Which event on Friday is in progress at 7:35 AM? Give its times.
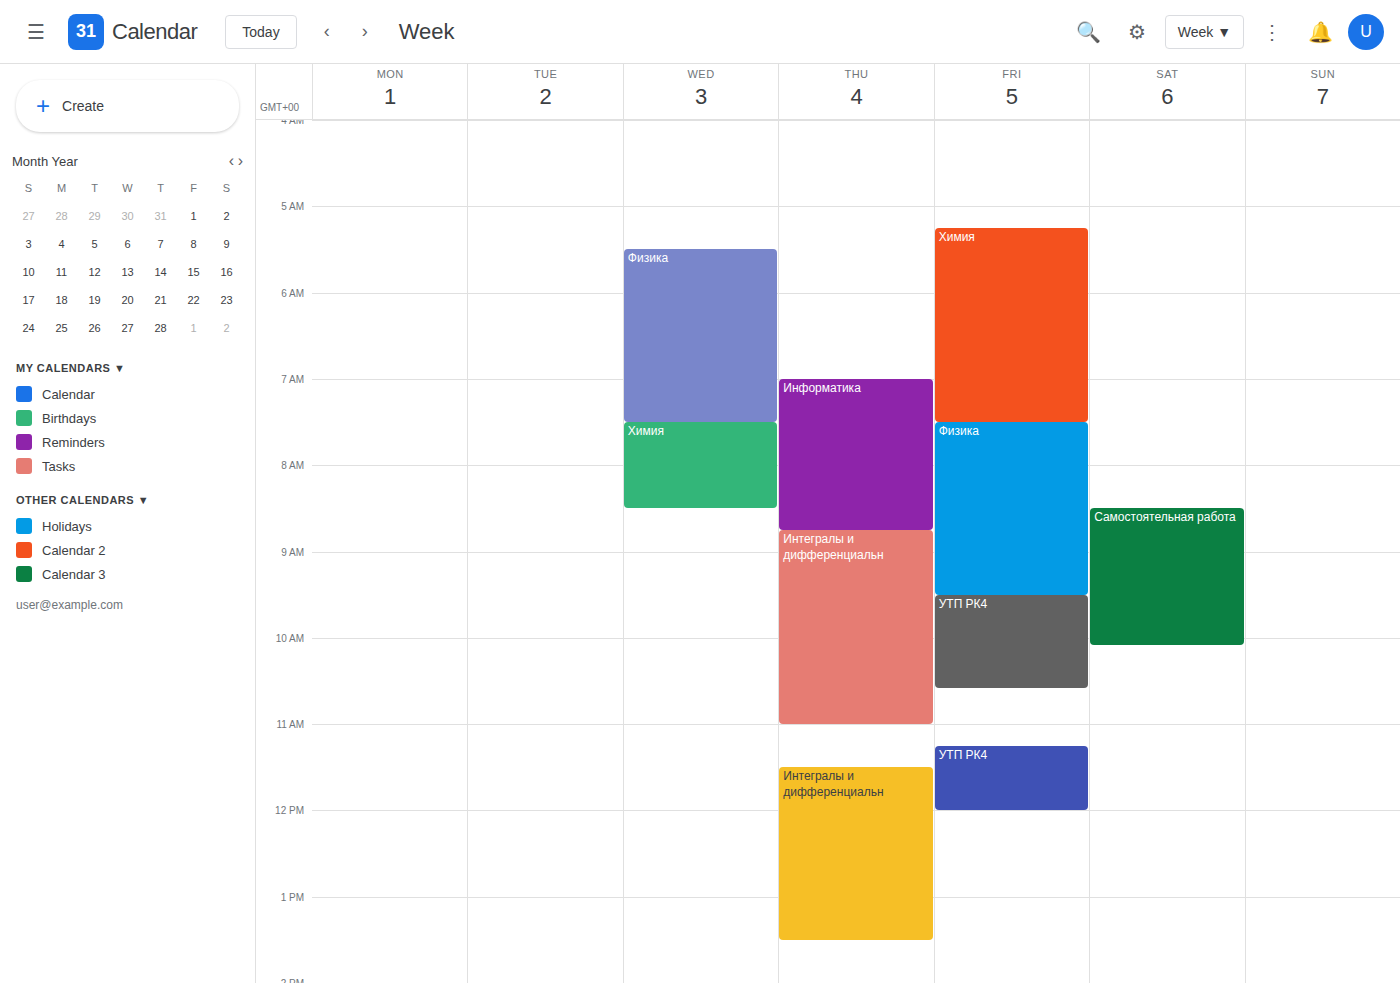
"Физика", 7:30 AM to 9:30 AM